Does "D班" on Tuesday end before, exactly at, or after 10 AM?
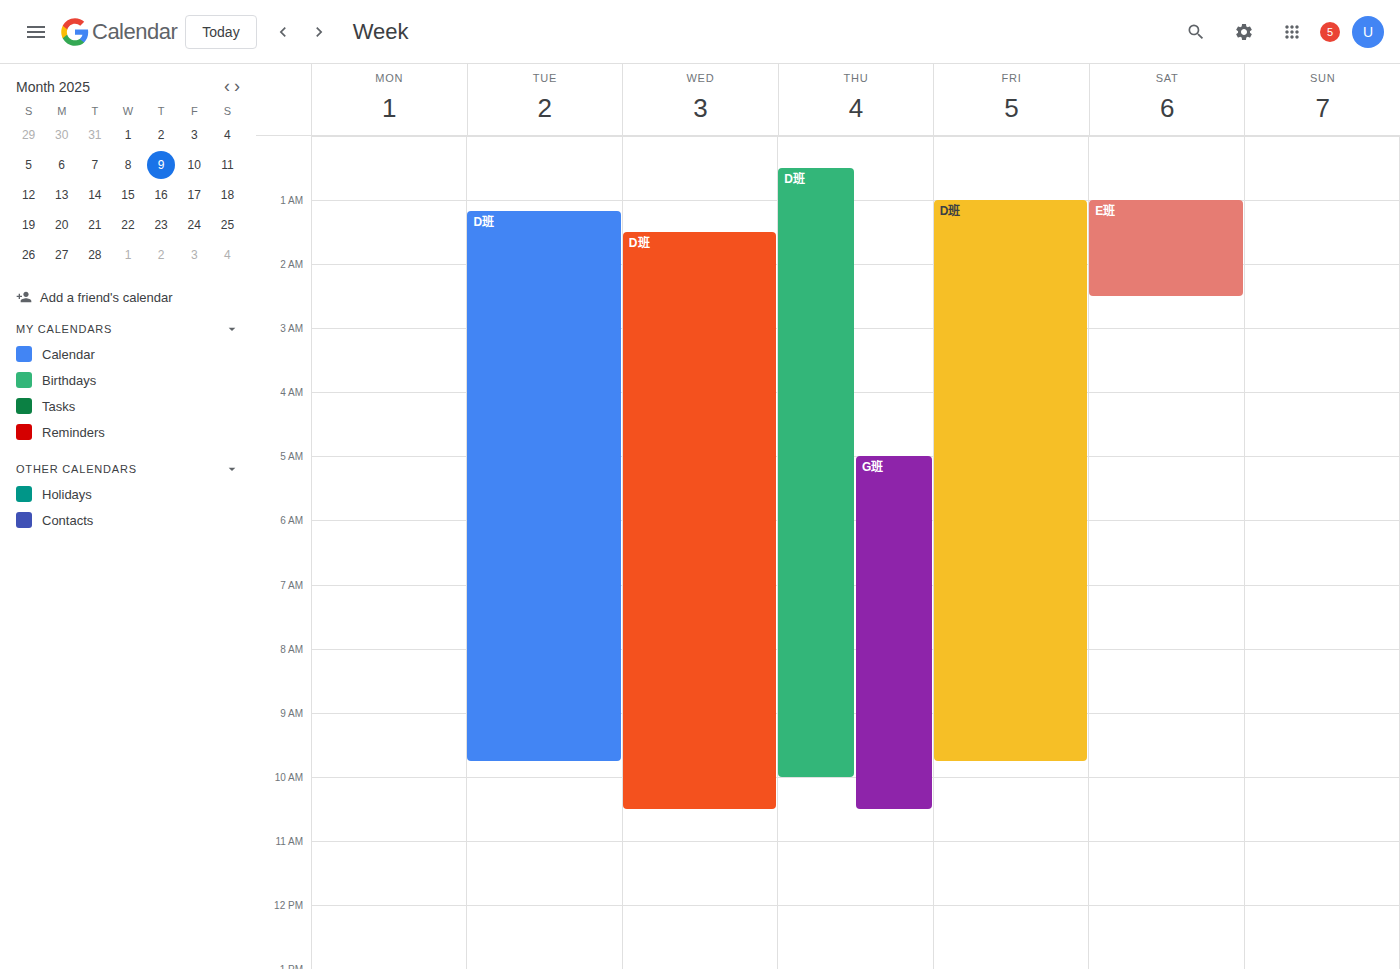
9:45 AM -- before 10 AM, 15 minutes above the 10 AM line.